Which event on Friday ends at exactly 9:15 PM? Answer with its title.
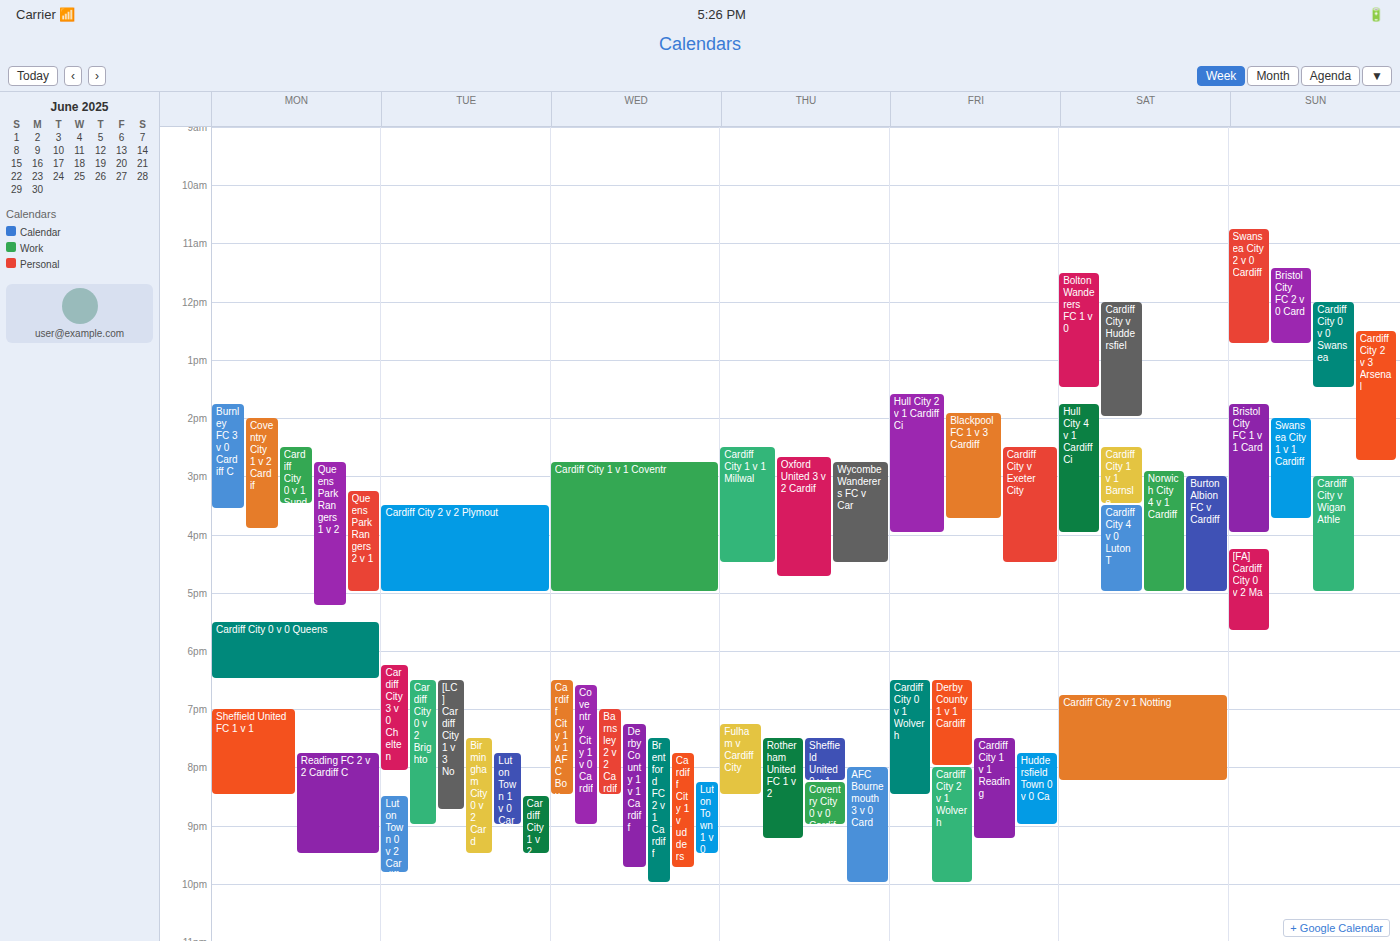
"Cardiff City 1 v 1 Reading"